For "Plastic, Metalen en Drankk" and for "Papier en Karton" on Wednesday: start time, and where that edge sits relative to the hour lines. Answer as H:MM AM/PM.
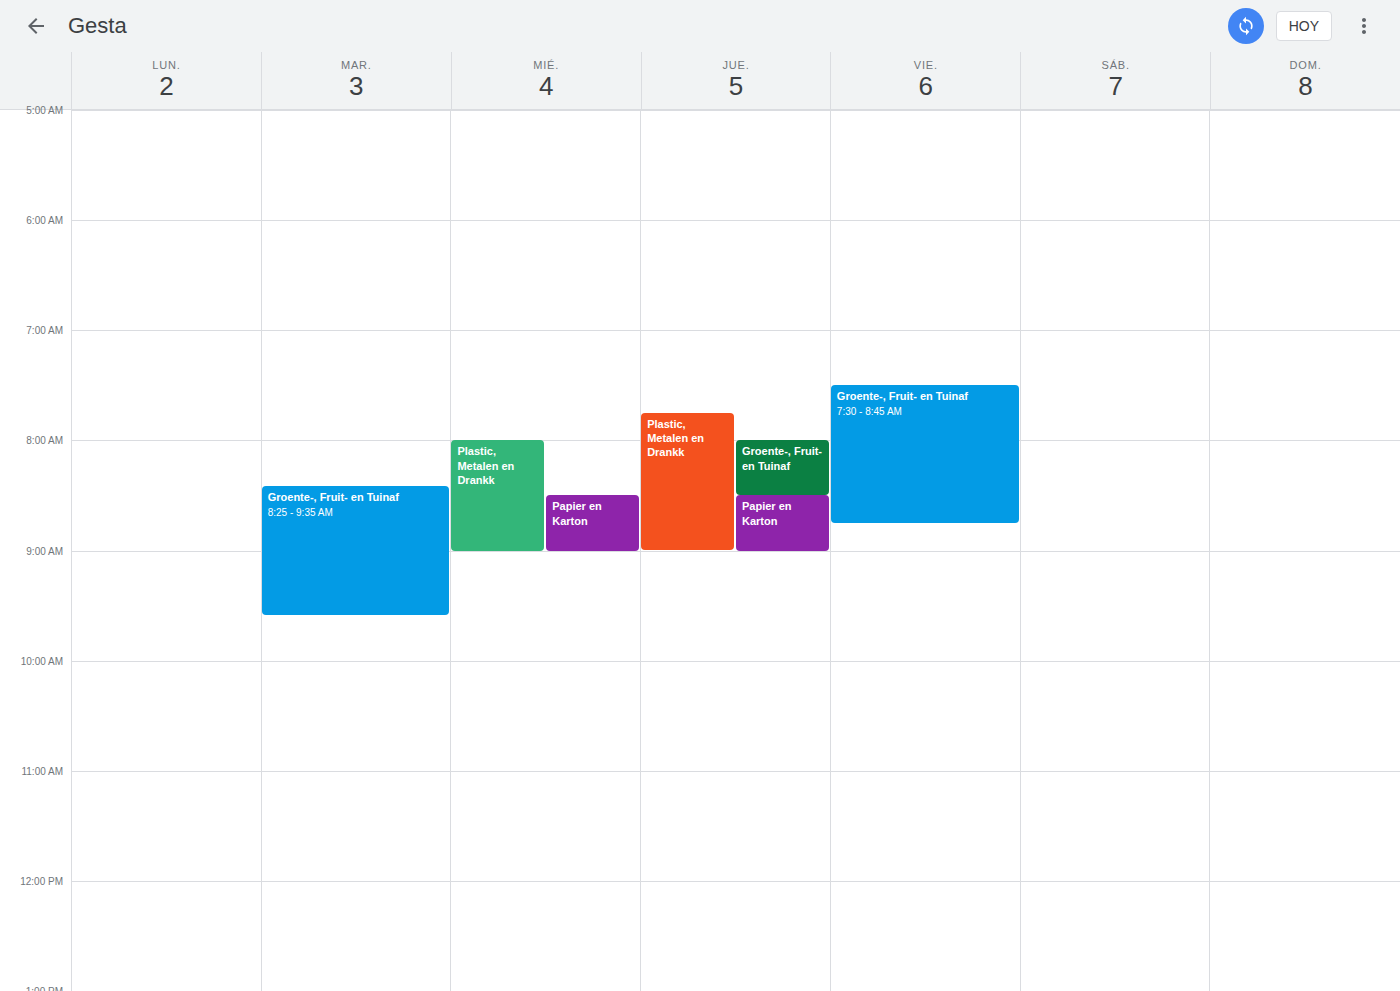
"Plastic, Metalen en Drankk": 8:00 AM, exactly on the 8 AM line. "Papier en Karton": 8:30 AM, halfway between the 8 AM and 9 AM lines.